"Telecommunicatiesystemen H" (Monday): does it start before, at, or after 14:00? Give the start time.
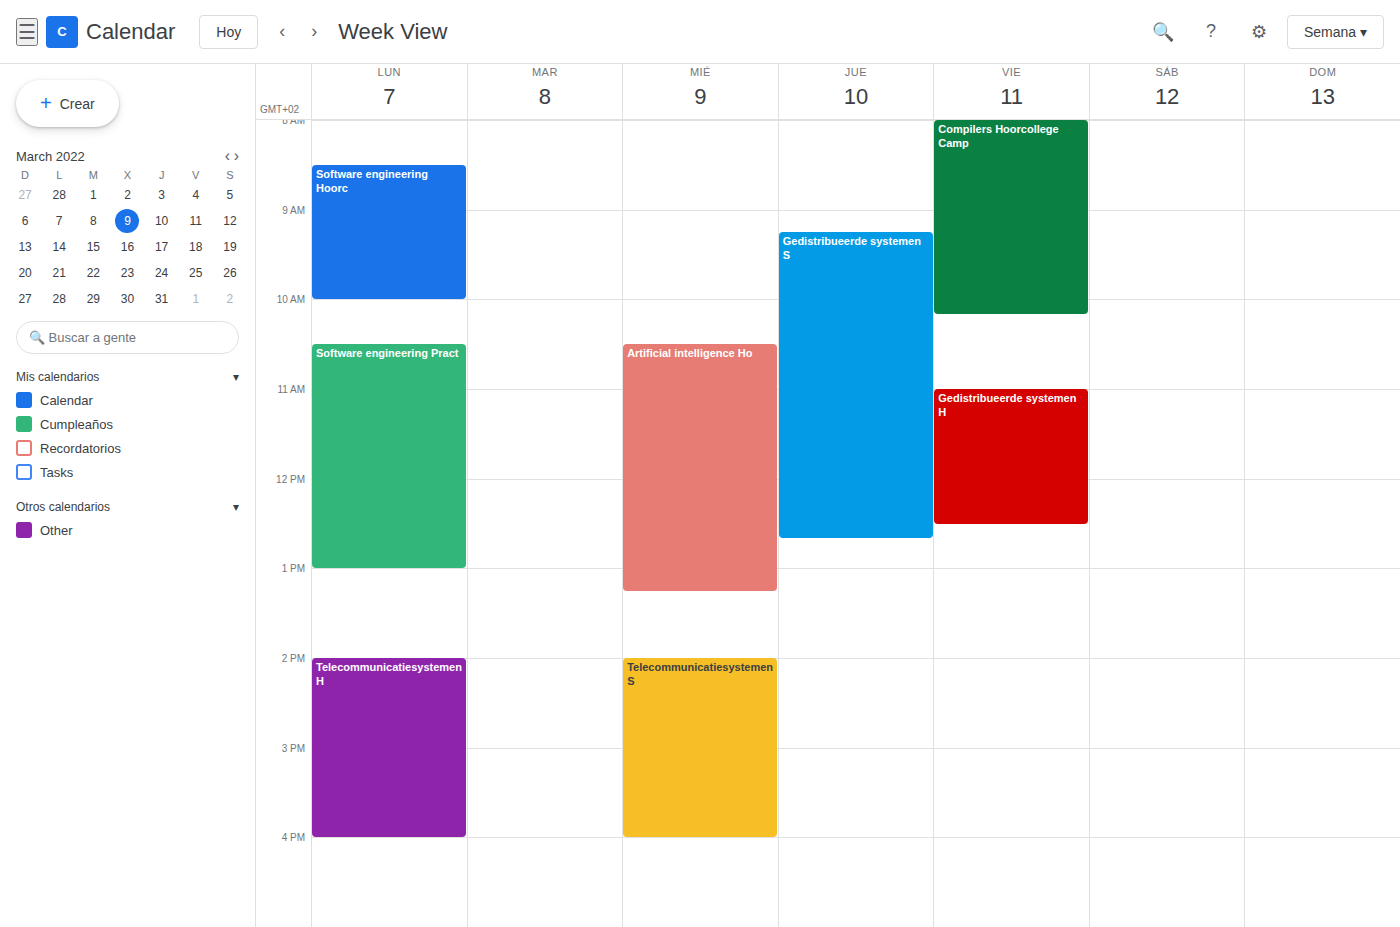
14:00 -- exactly at 14:00, on the 14:00 line.